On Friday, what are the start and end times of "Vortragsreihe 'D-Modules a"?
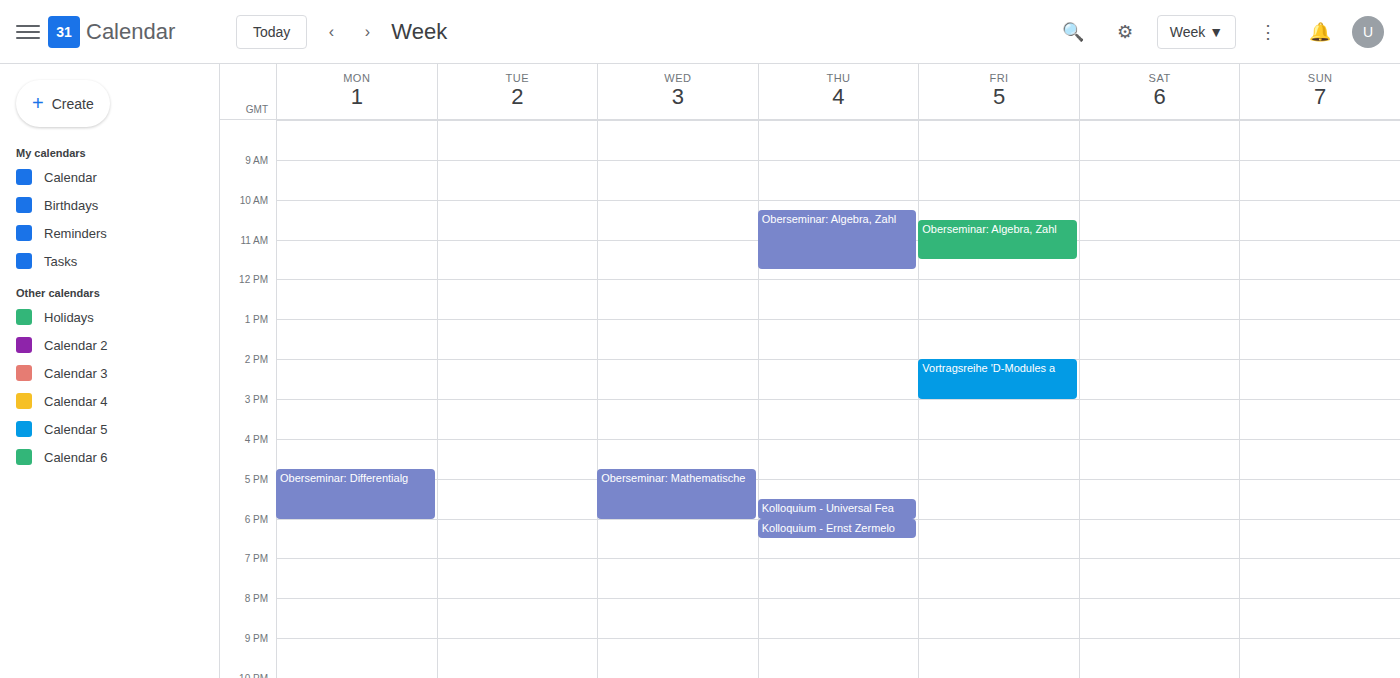
2:00 PM to 3:00 PM